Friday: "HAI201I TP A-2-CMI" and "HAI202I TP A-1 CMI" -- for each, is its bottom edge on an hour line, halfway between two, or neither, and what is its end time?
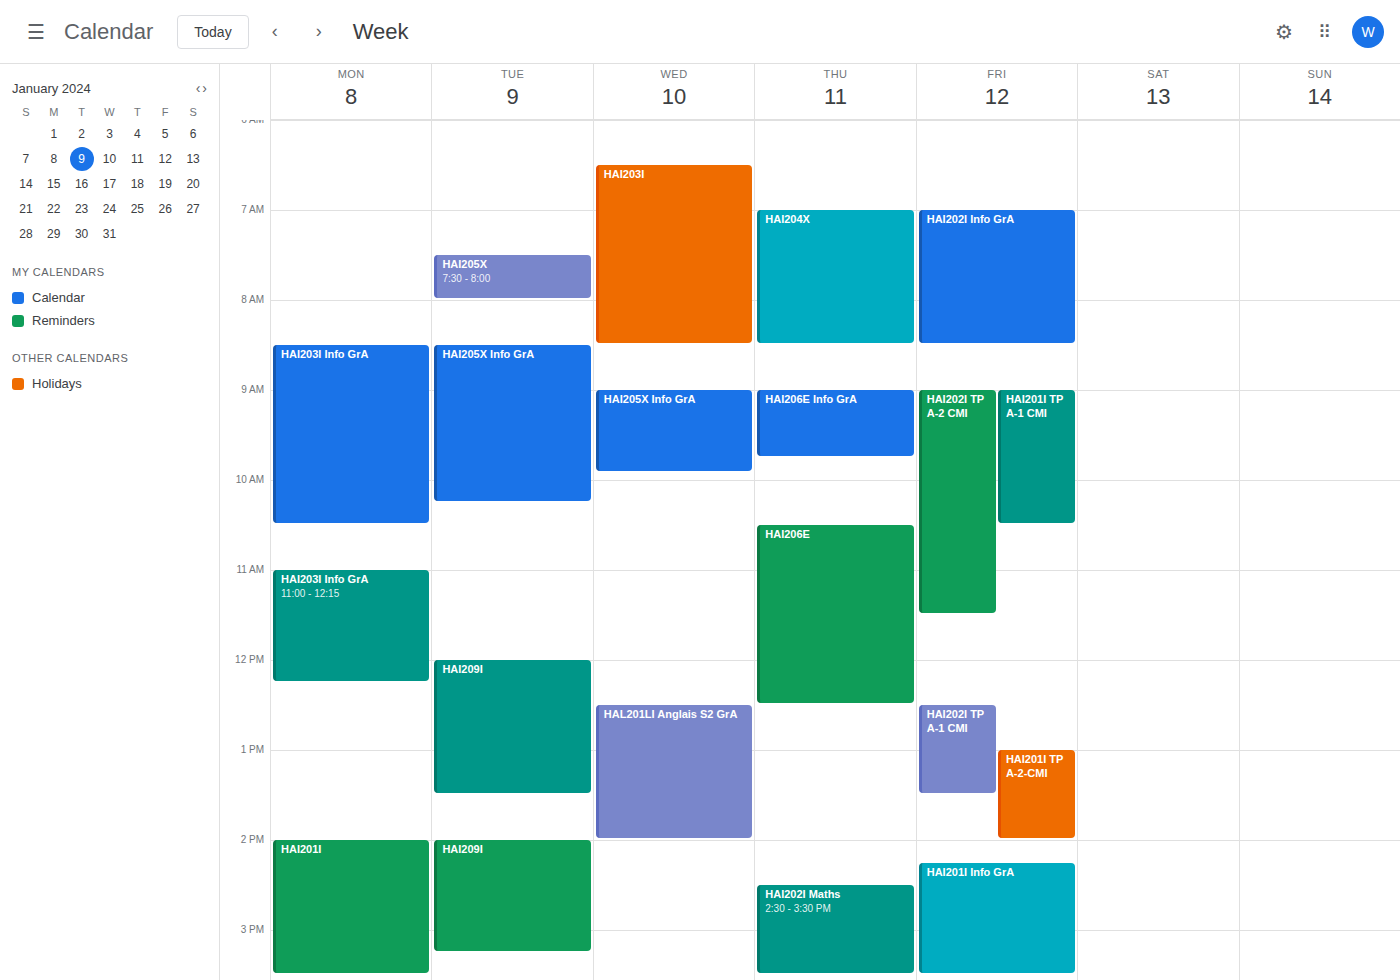
"HAI201I TP A-2-CMI": 2:00 PM, exactly on the 2 PM line. "HAI202I TP A-1 CMI": 1:30 PM, halfway between the 1 PM and 2 PM lines.